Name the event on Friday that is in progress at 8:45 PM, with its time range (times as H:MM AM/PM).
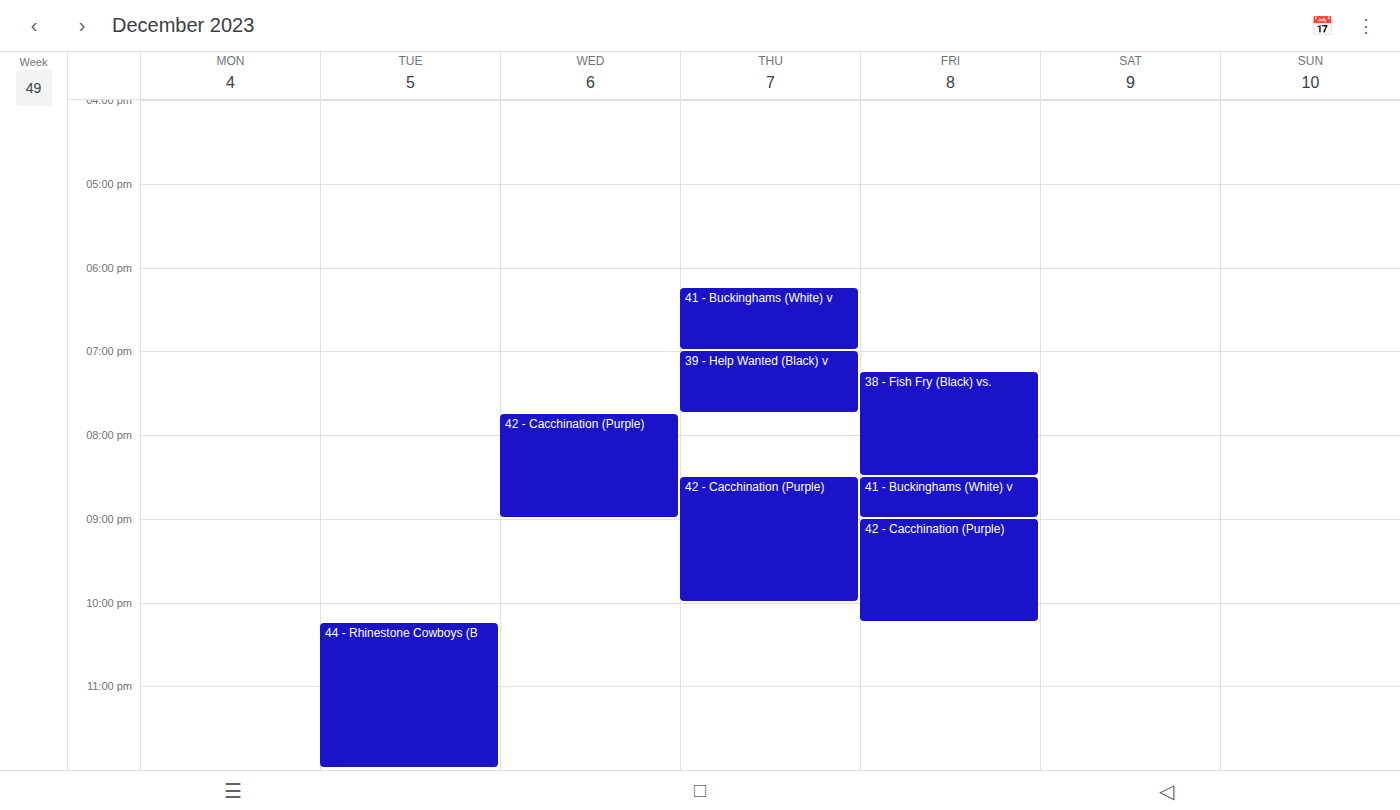
"41 - Buckinghams (White) v", 8:30 PM to 9:00 PM